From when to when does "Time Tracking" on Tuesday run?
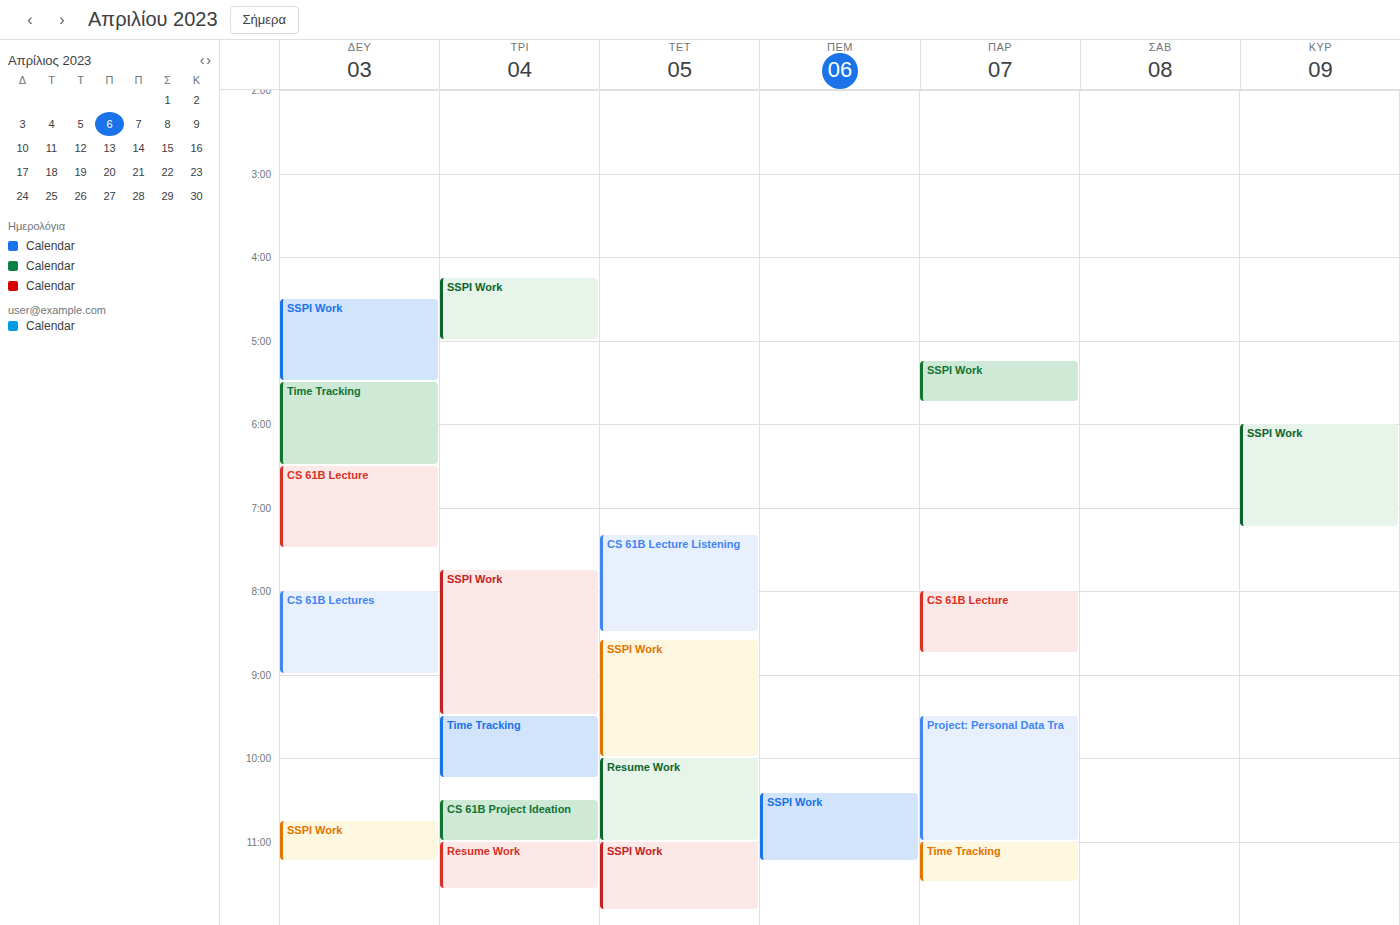
9:30 PM to 10:15 PM